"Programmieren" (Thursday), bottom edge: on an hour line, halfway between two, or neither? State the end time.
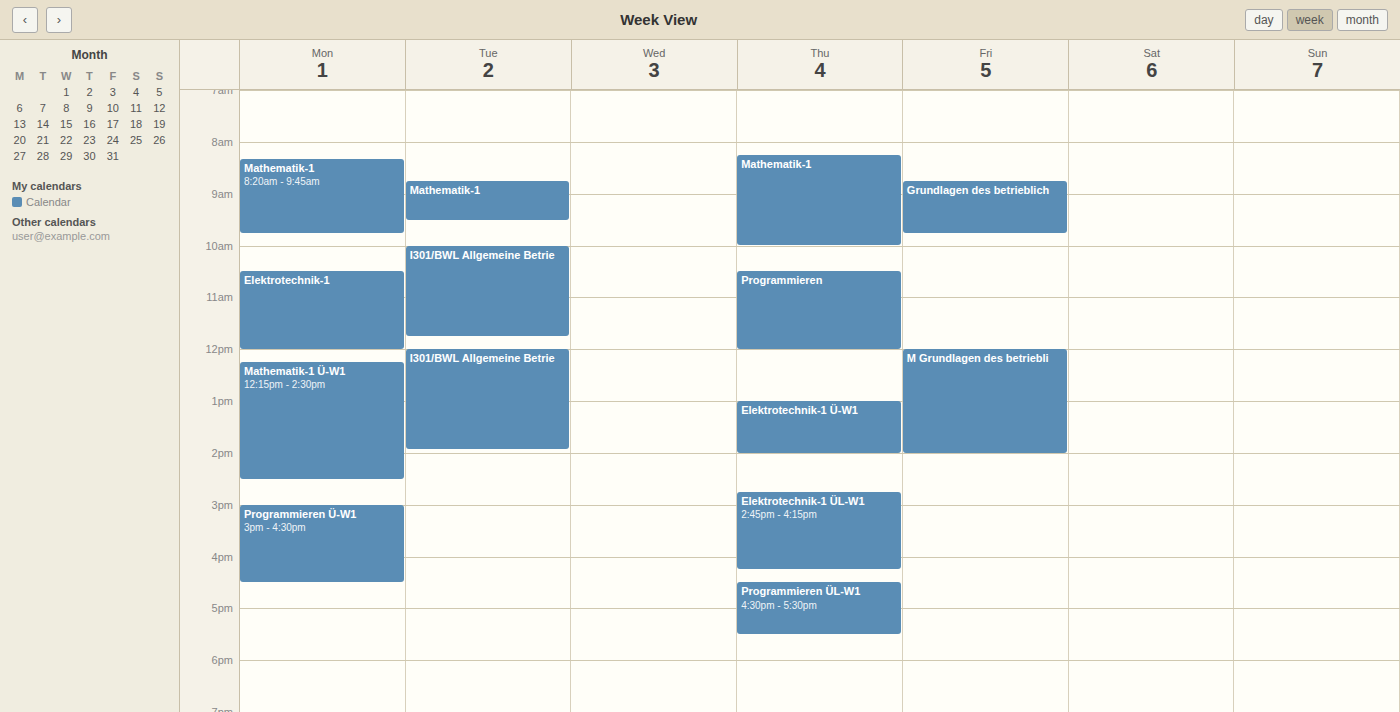
12:00 PM -- exactly on the 12 PM line.